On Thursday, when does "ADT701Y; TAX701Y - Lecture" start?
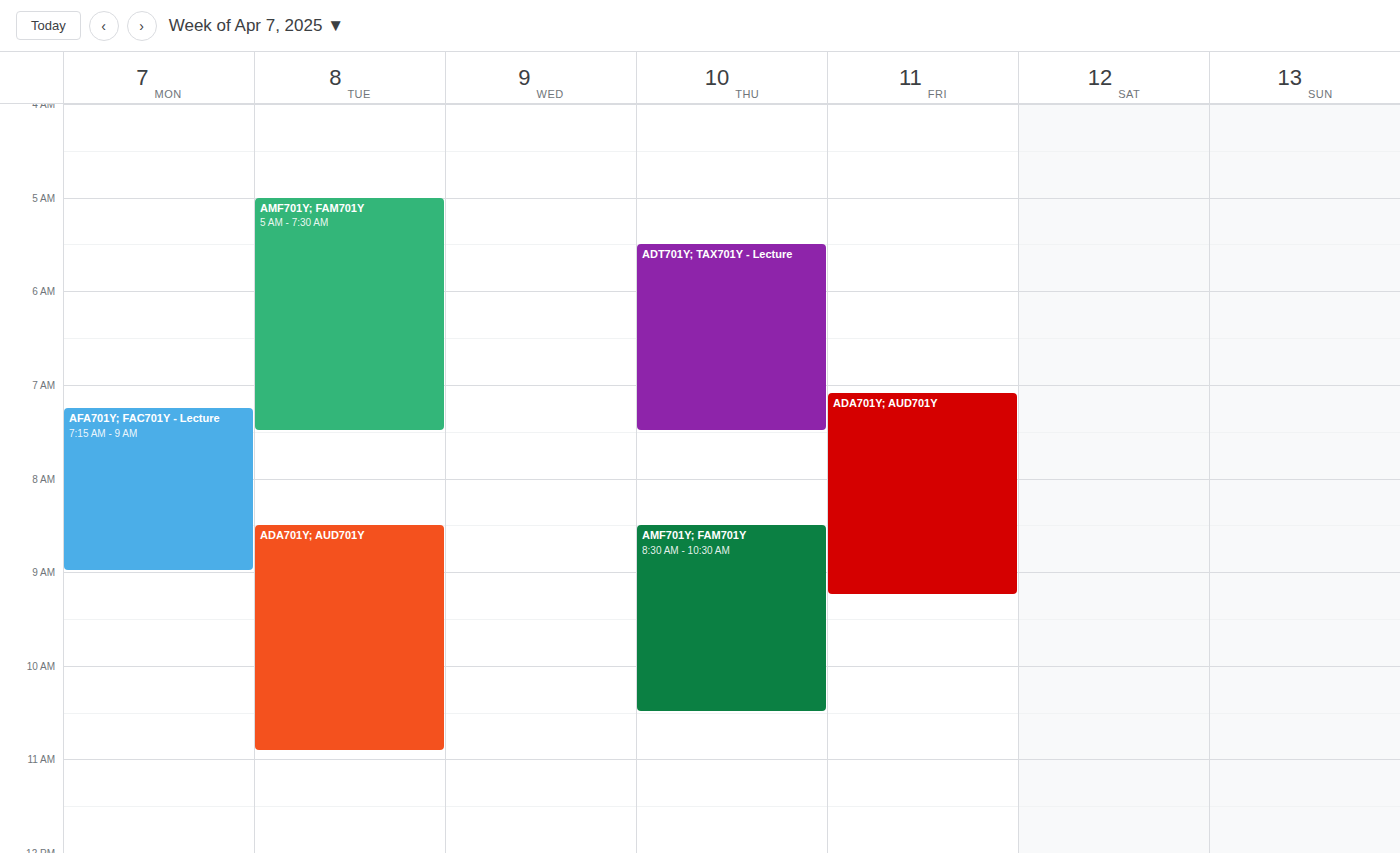
5:30 AM